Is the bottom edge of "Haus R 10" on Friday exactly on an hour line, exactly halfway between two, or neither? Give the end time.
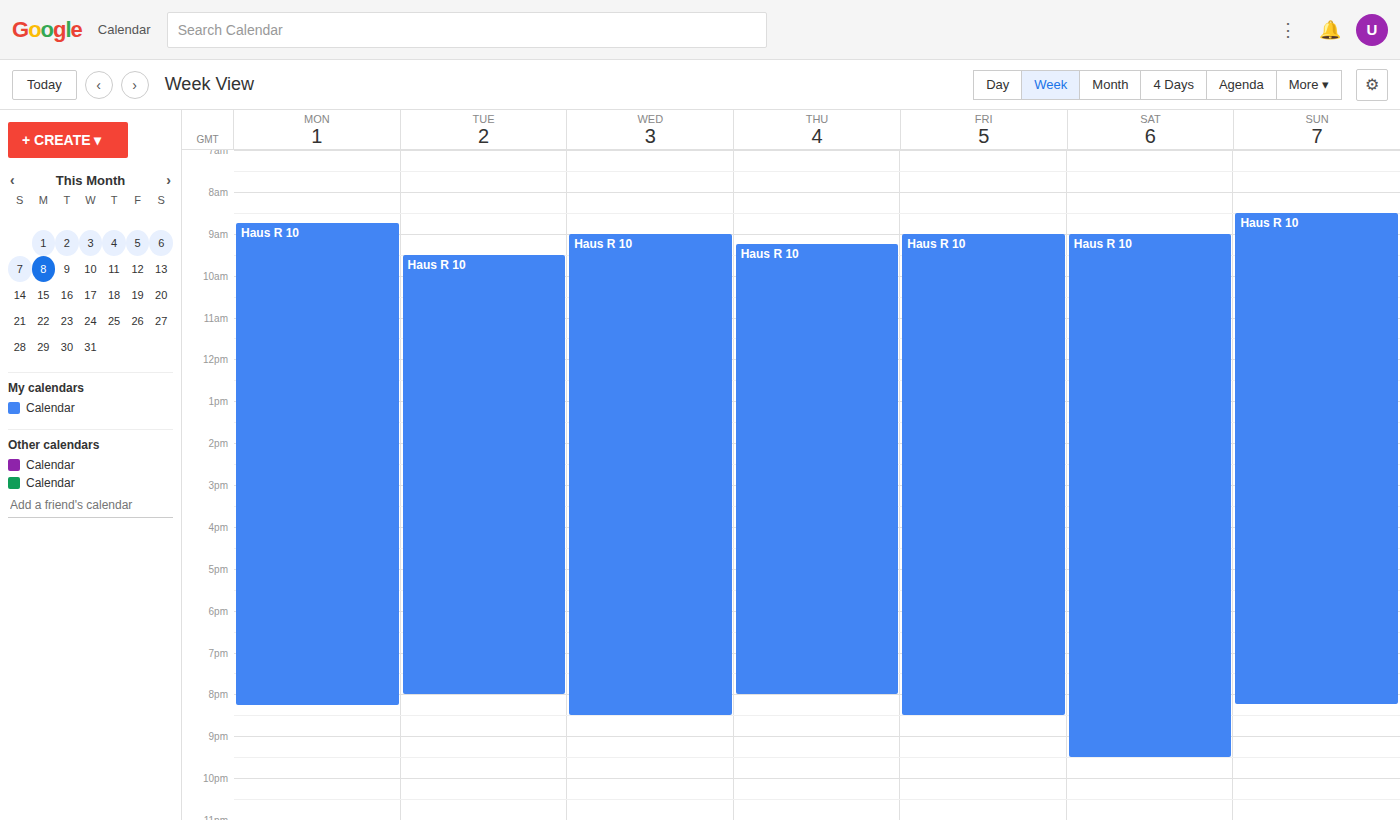
8:30 PM -- halfway between the 8 PM and 9 PM lines.